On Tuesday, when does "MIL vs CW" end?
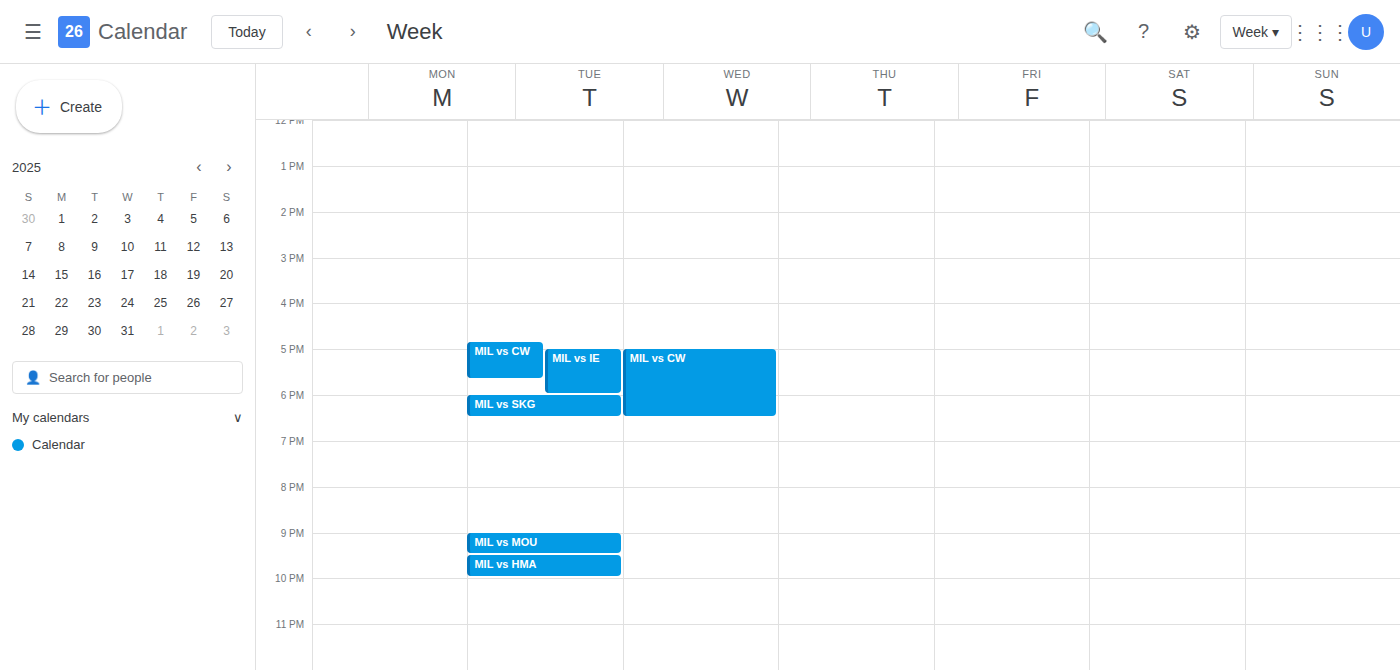
5:40 PM